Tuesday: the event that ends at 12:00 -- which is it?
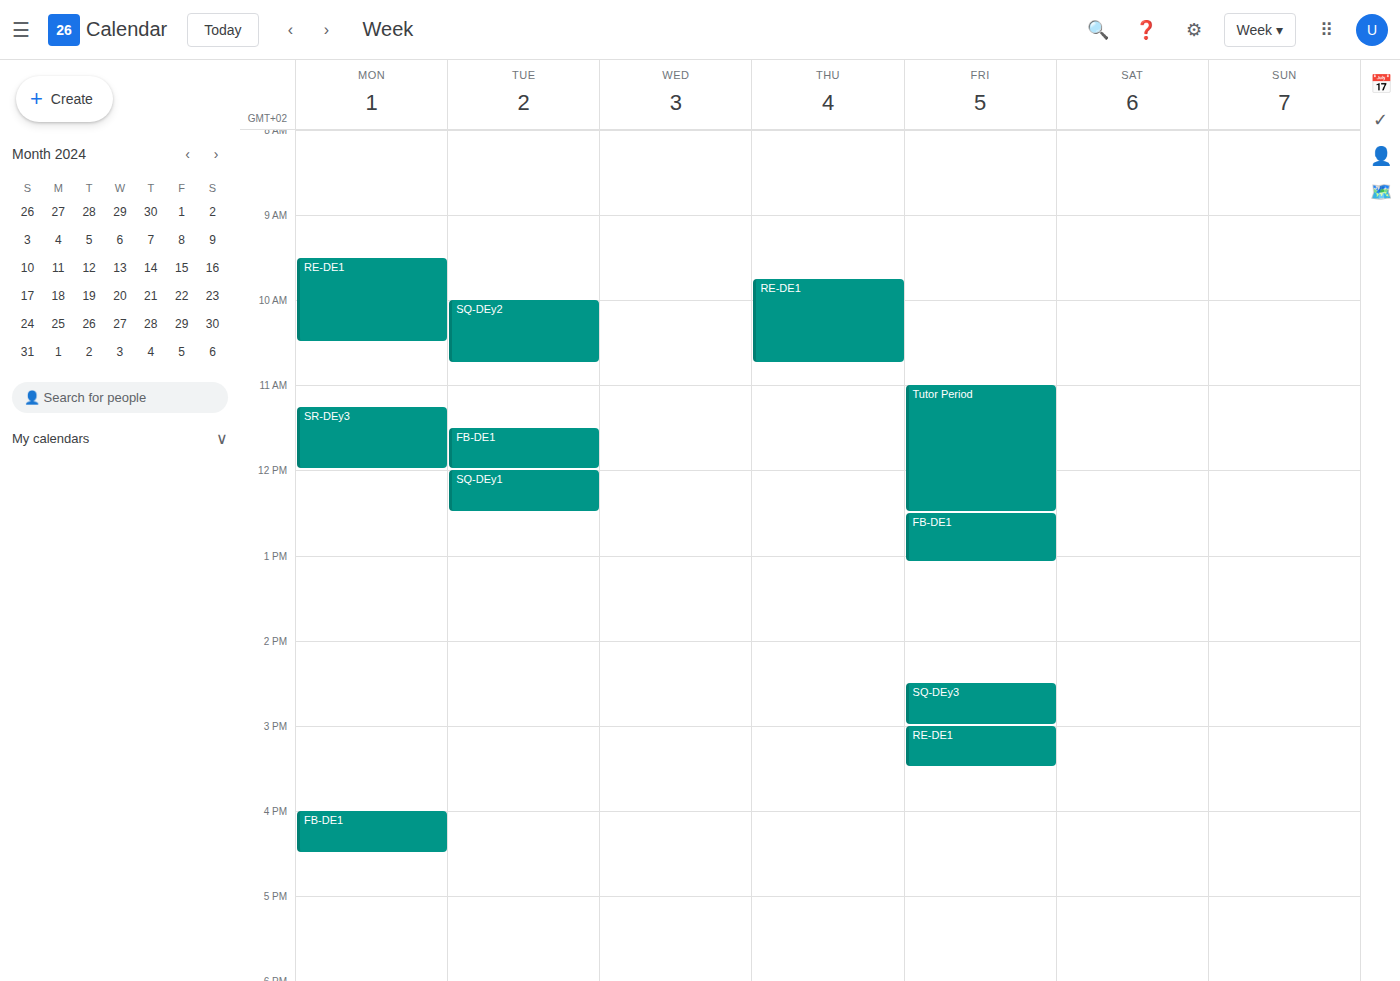
"FB-DE1"